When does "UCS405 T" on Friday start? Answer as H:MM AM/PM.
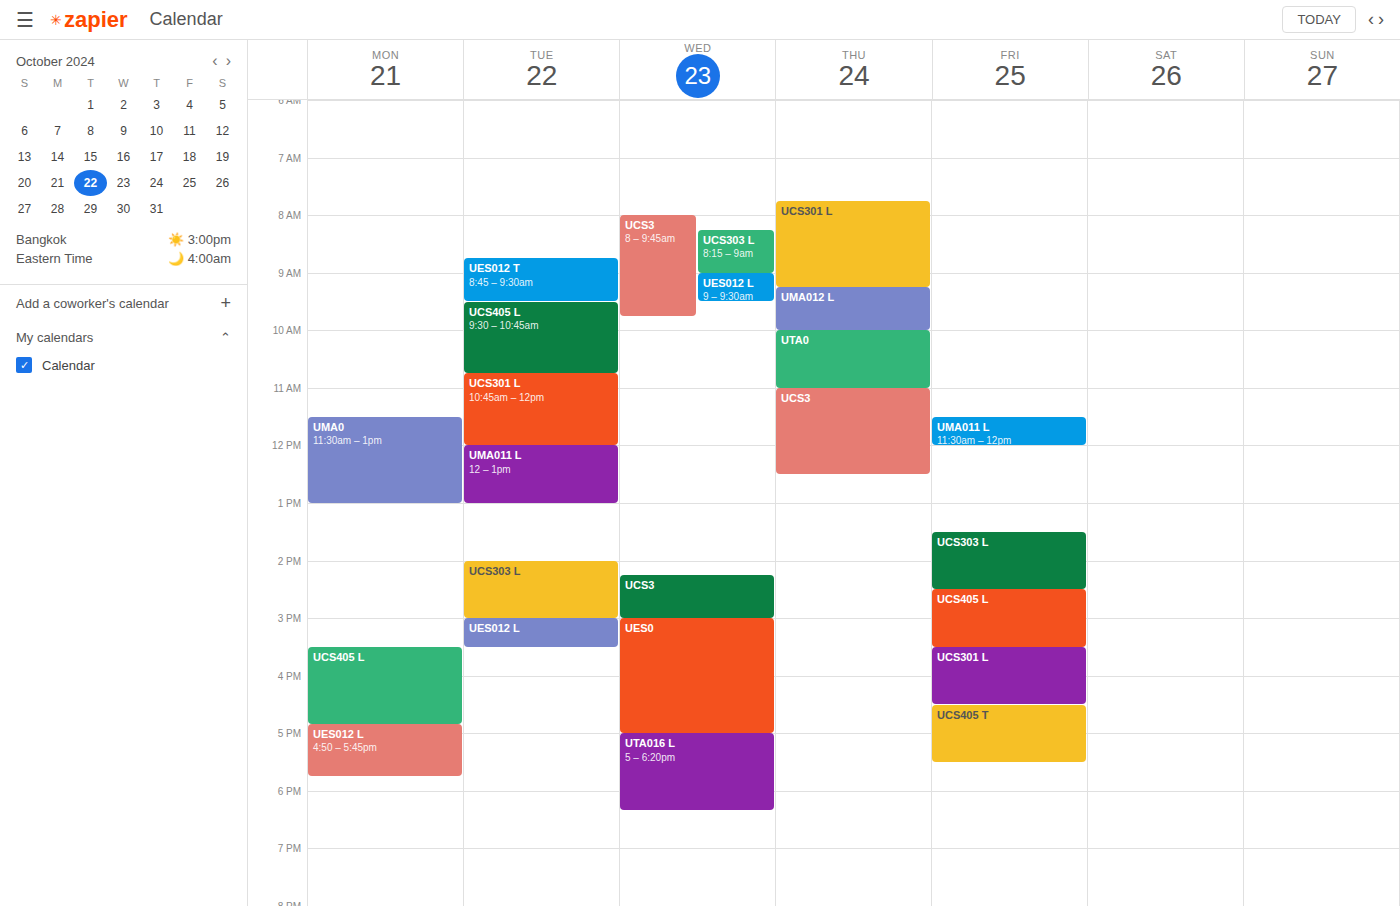
4:30 PM